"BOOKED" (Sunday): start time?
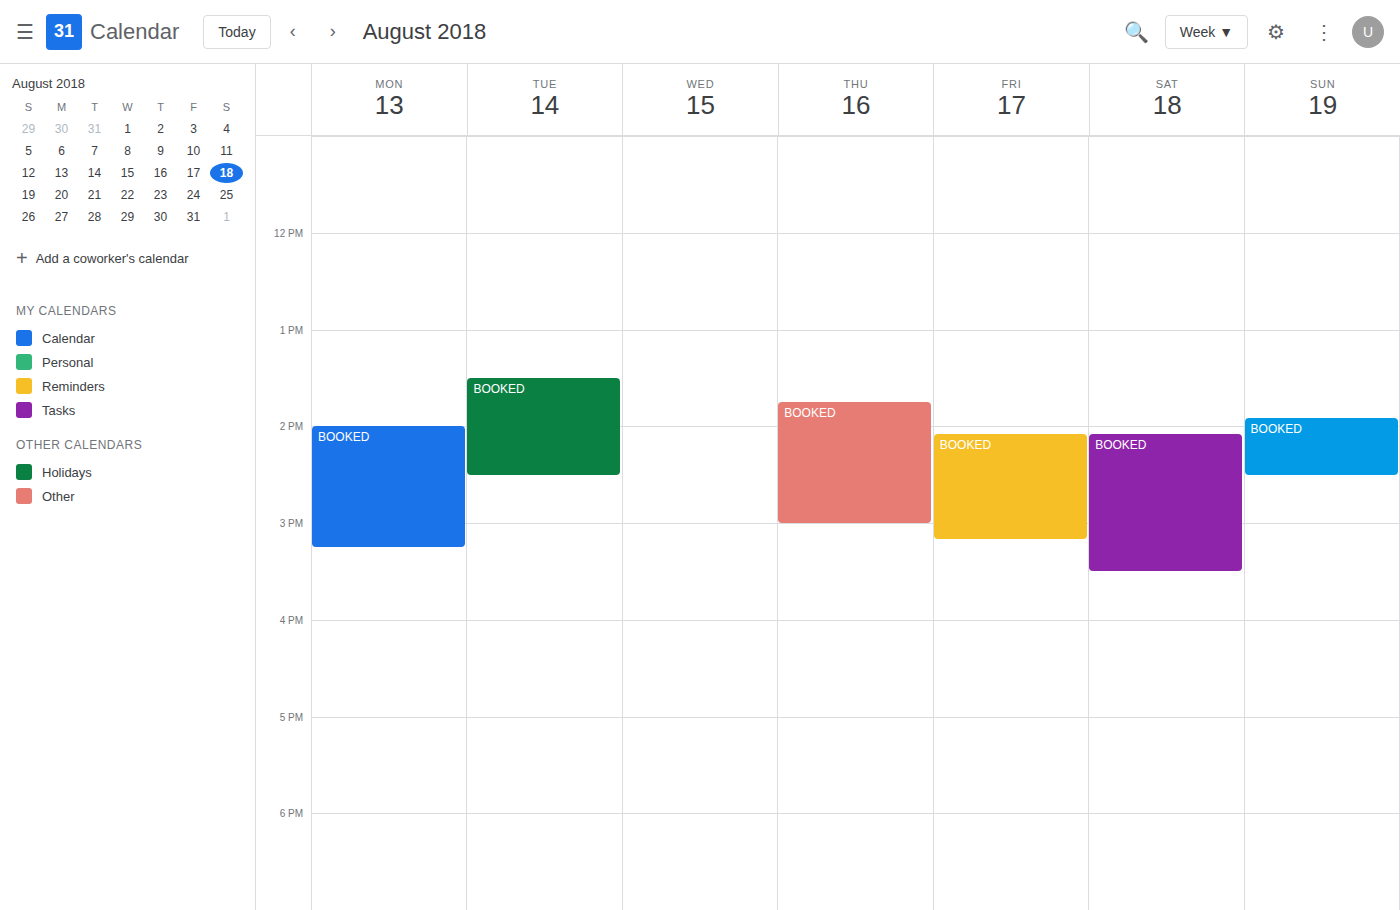
1:55 PM